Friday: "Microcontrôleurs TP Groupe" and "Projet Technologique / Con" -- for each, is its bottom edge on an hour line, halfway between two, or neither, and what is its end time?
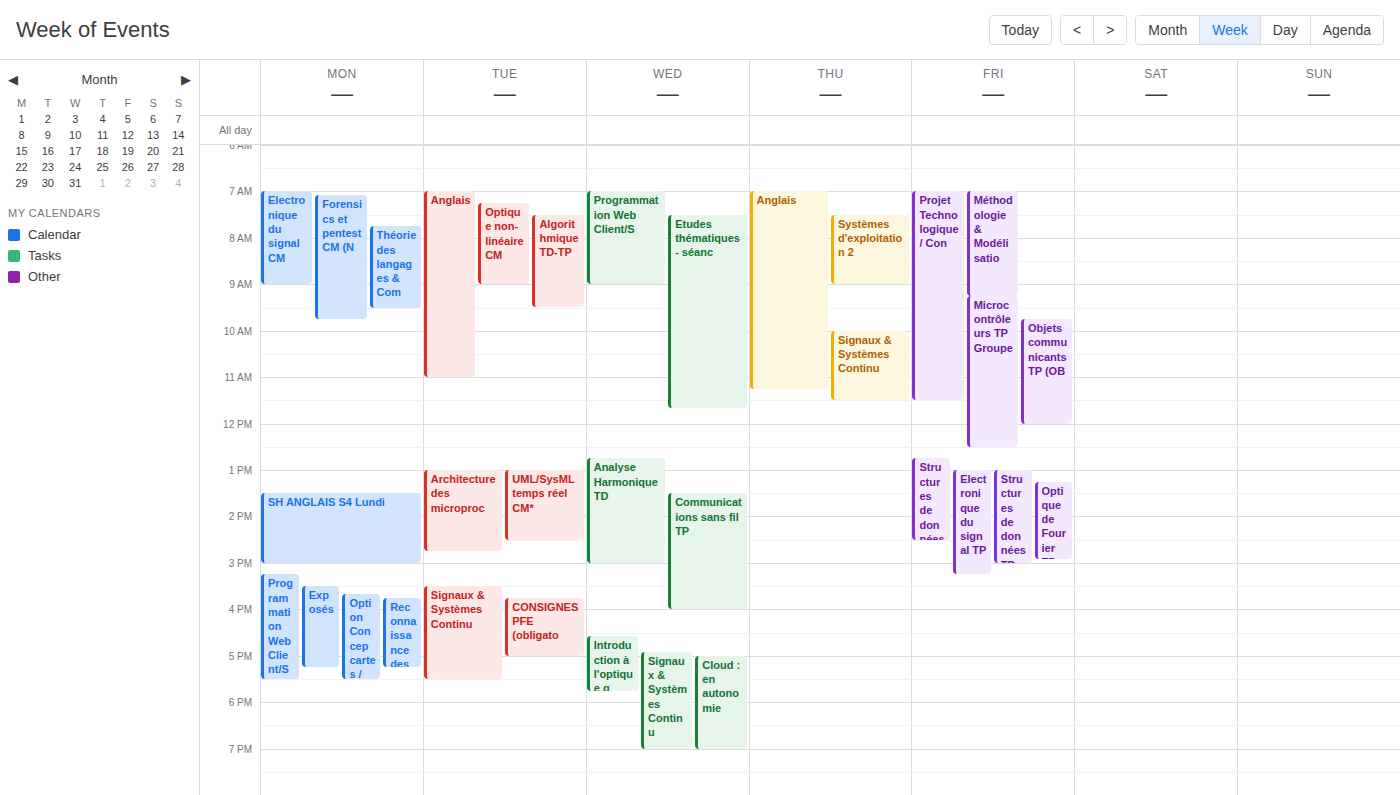
"Microcontrôleurs TP Groupe": 12:30 PM, halfway between the 12 PM and 1 PM lines. "Projet Technologique / Con": 11:30 AM, halfway between the 11 AM and 12 PM lines.